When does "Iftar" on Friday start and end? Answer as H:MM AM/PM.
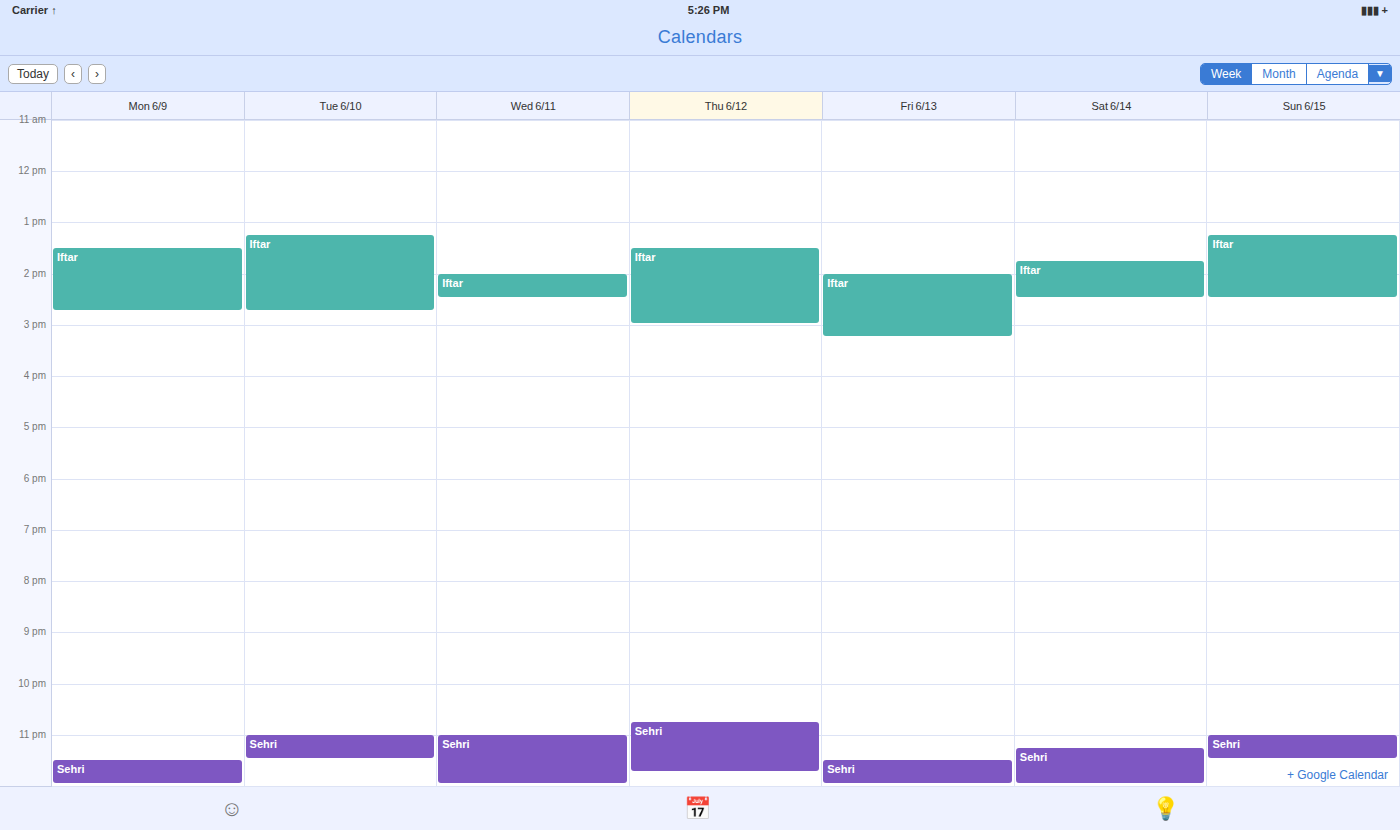
2:00 PM to 3:15 PM